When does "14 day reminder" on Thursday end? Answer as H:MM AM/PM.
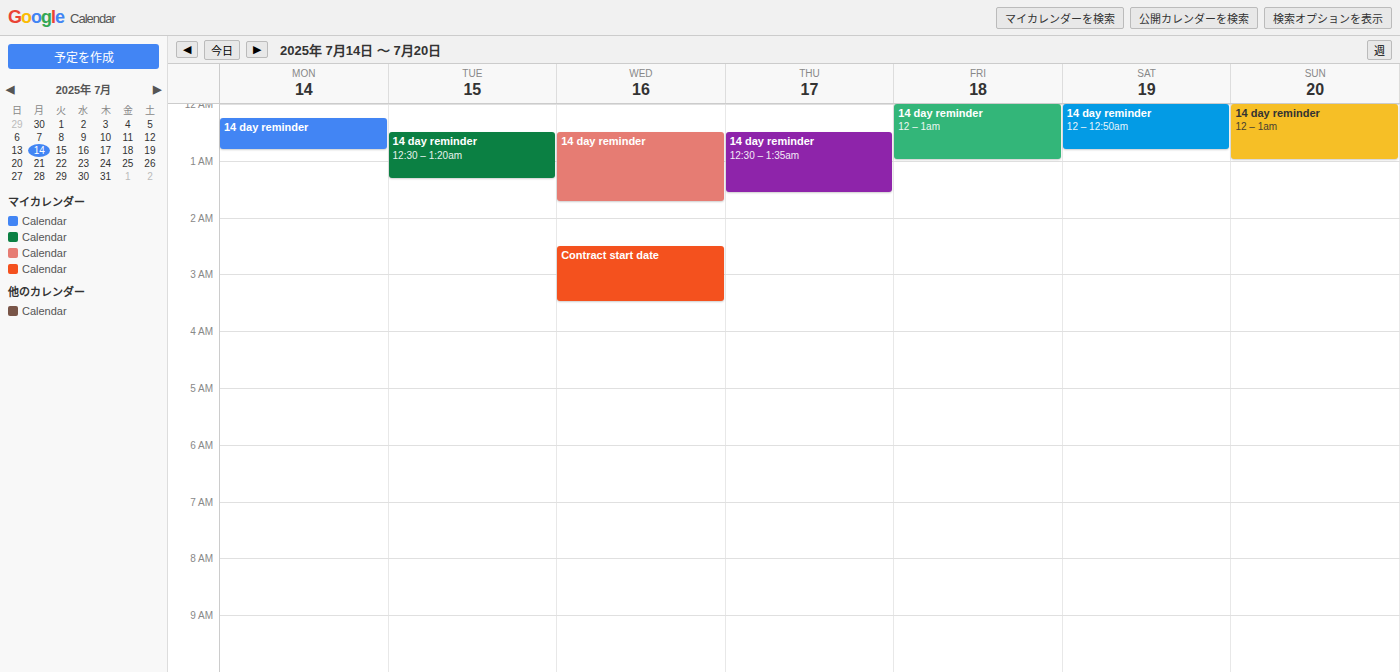
1:35 AM